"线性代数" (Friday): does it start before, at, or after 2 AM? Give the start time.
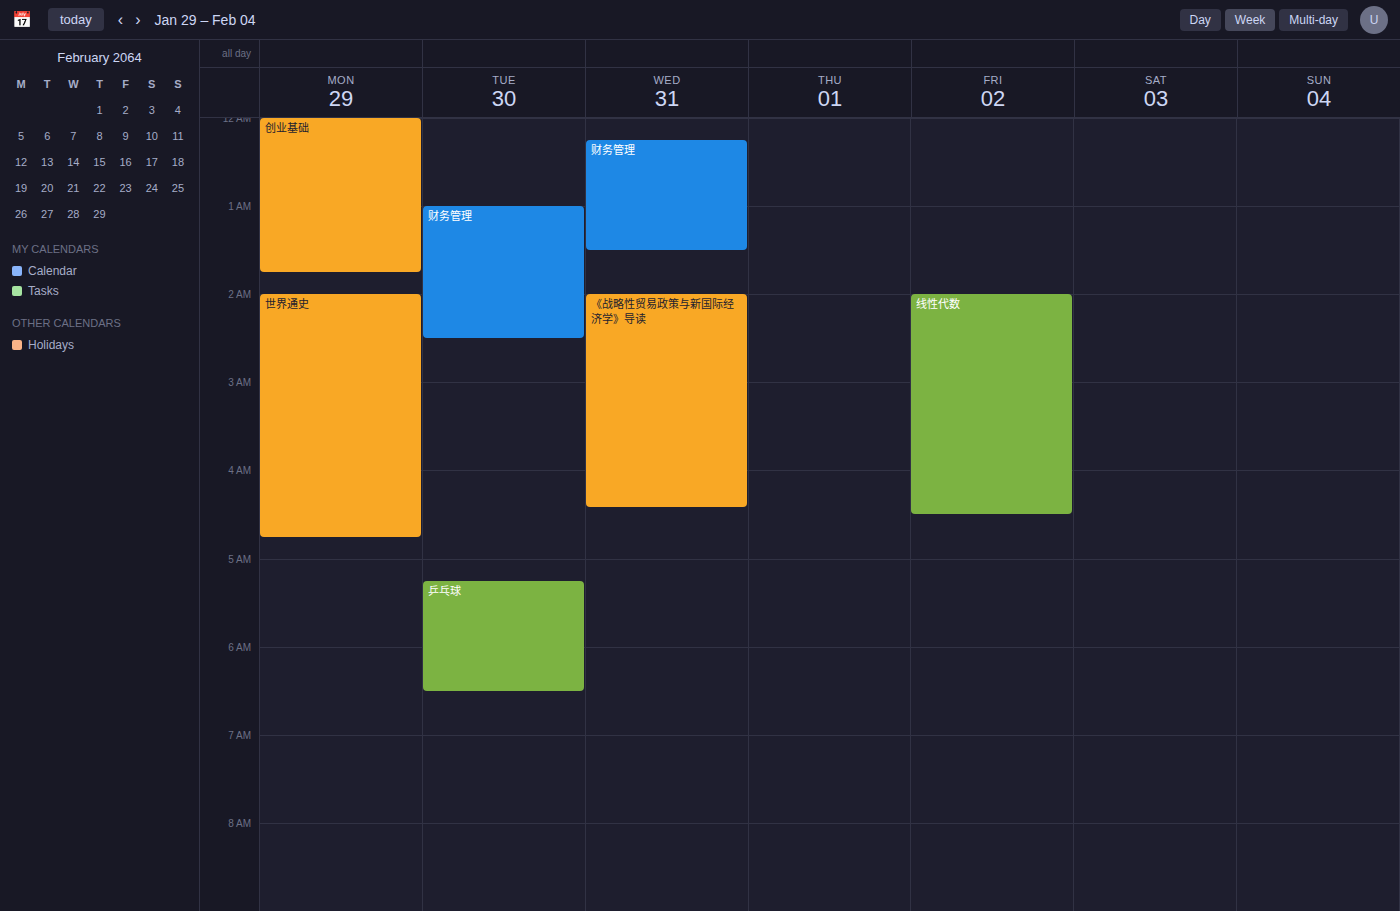
2:00 AM -- exactly at 2 AM, on the 2 AM line.